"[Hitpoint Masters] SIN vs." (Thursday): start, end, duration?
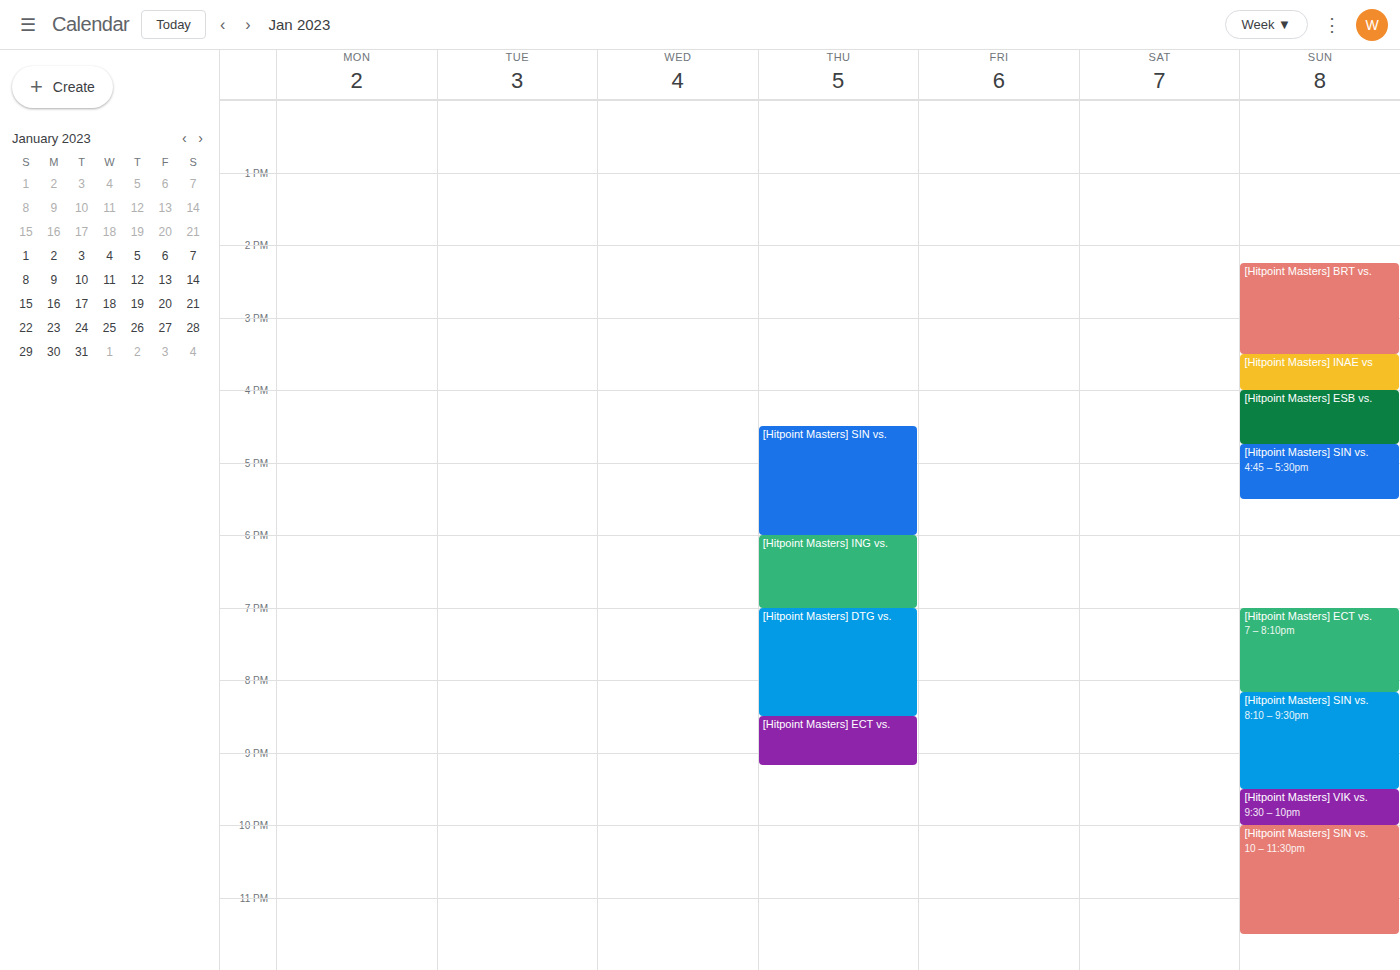
4:30 PM to 6:00 PM, 1 hour 30 minutes